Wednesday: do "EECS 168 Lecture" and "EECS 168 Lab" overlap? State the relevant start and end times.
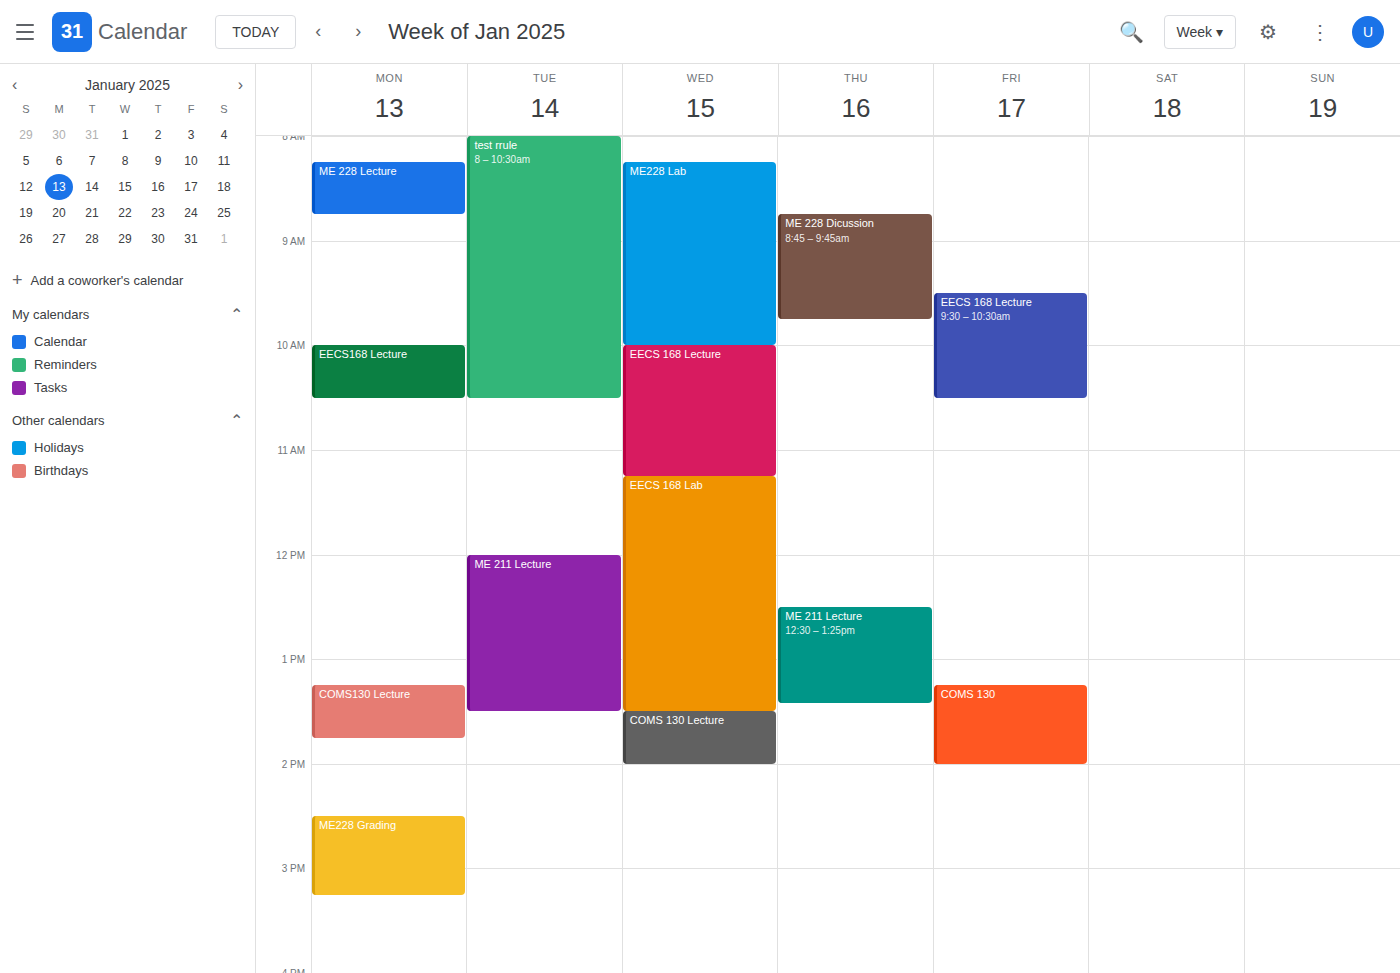
"EECS 168 Lecture" ends at 11:15 AM, exactly when "EECS 168 Lab" starts -- they touch but do not overlap.